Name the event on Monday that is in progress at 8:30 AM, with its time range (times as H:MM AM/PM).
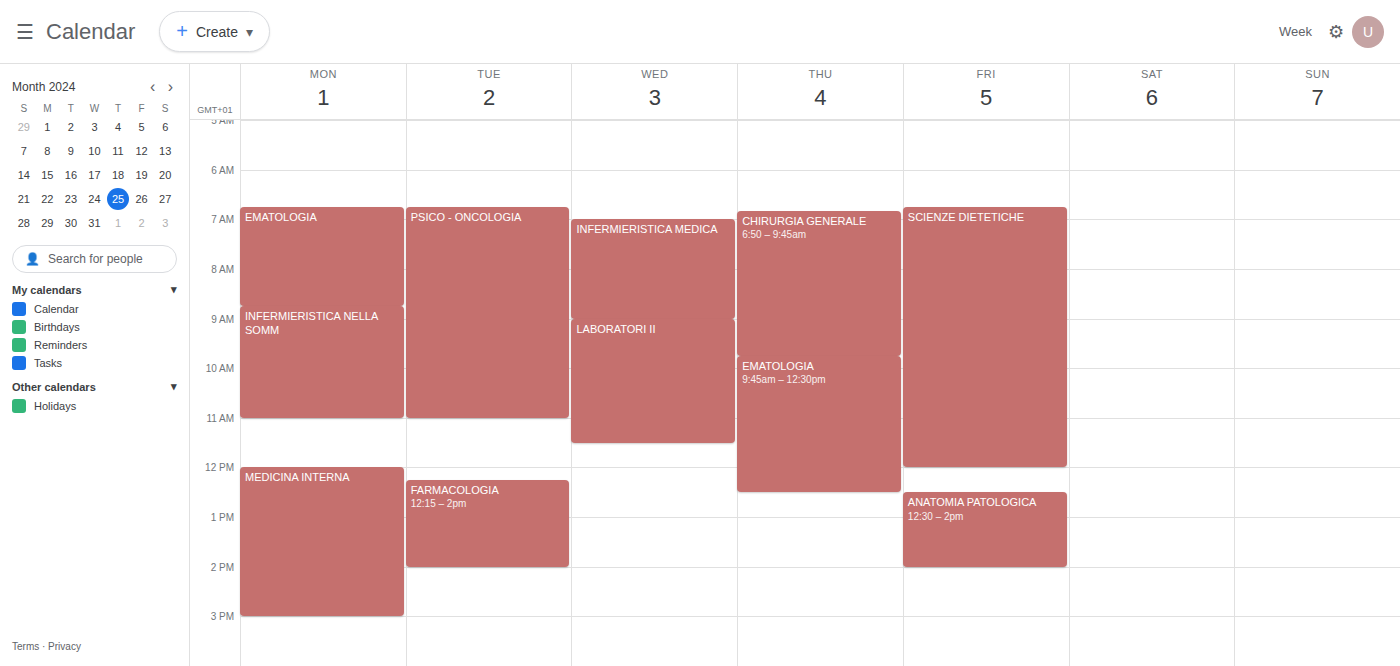
"EMATOLOGIA", 6:45 AM to 8:45 AM